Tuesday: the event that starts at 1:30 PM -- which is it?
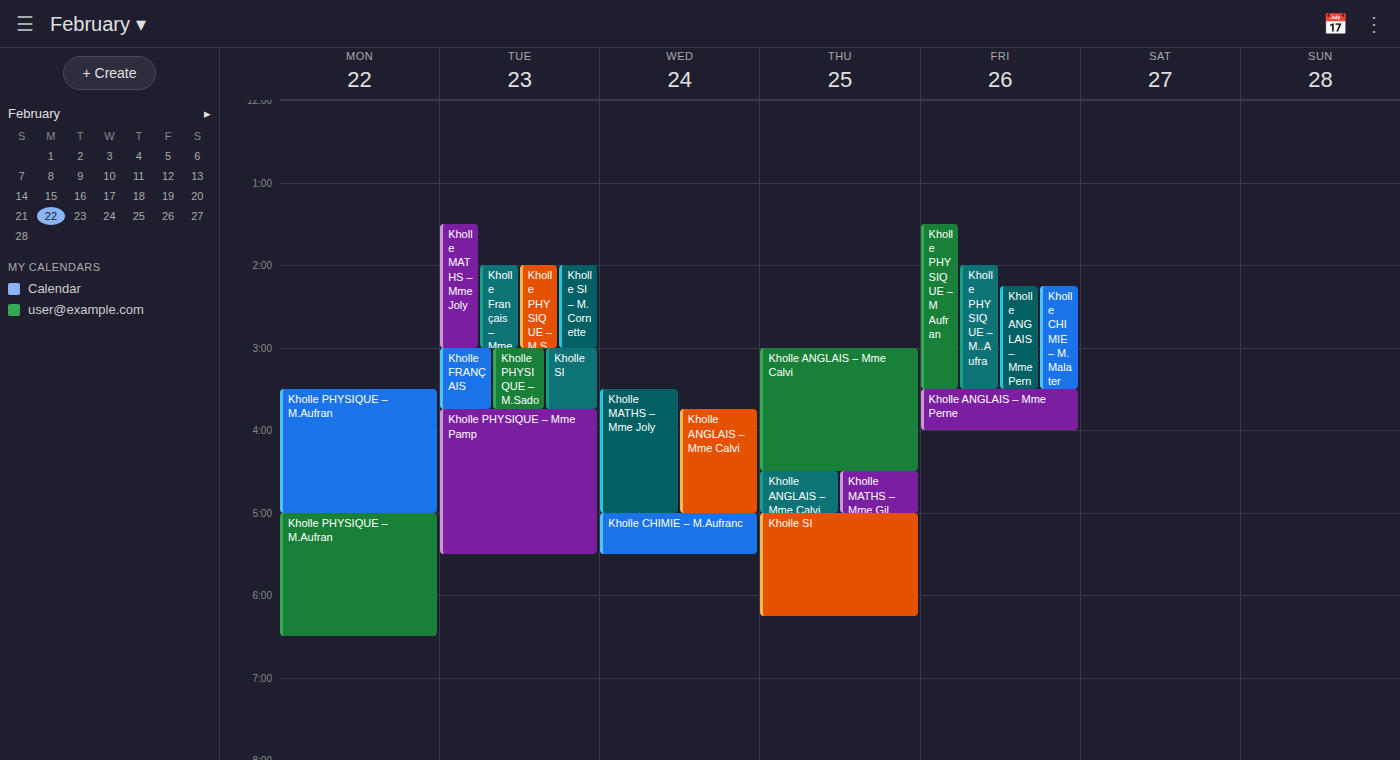
"Kholle MATHS – Mme Joly"